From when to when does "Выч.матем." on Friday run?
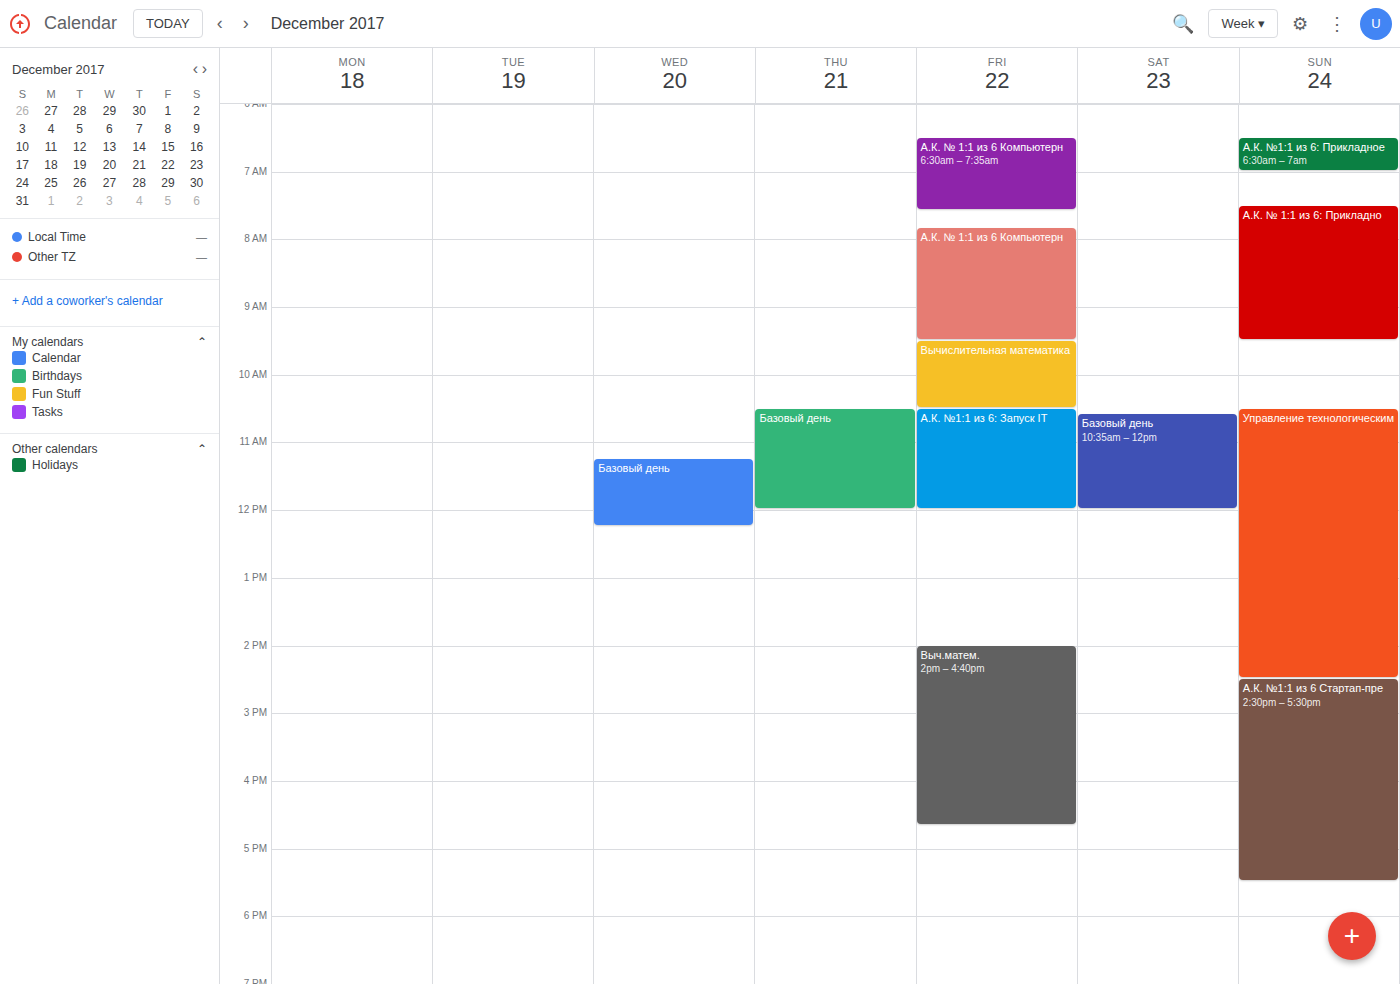
2:00 PM to 4:40 PM